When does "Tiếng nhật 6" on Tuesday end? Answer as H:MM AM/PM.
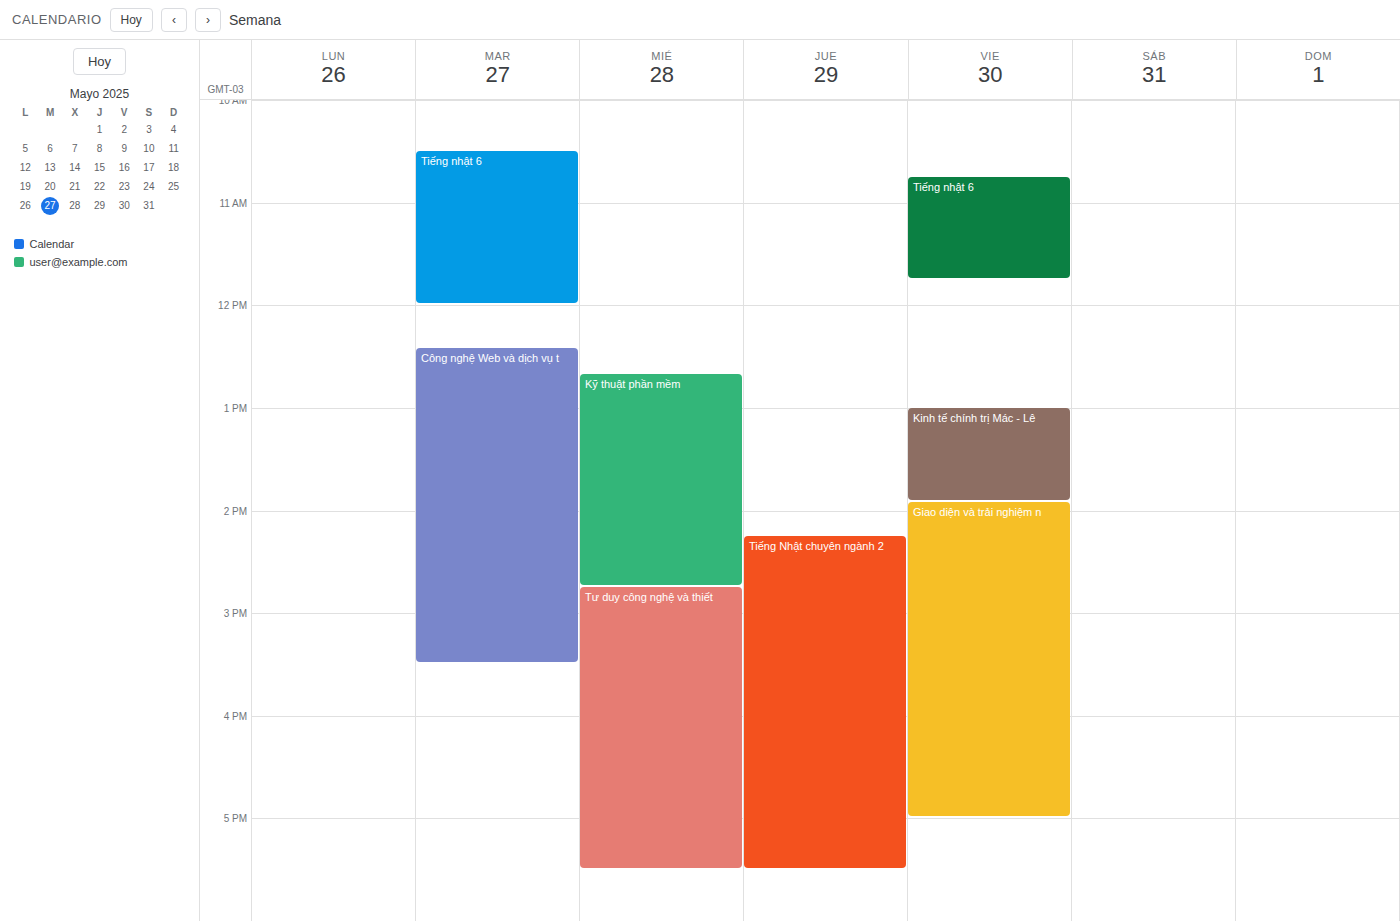
12:00 PM